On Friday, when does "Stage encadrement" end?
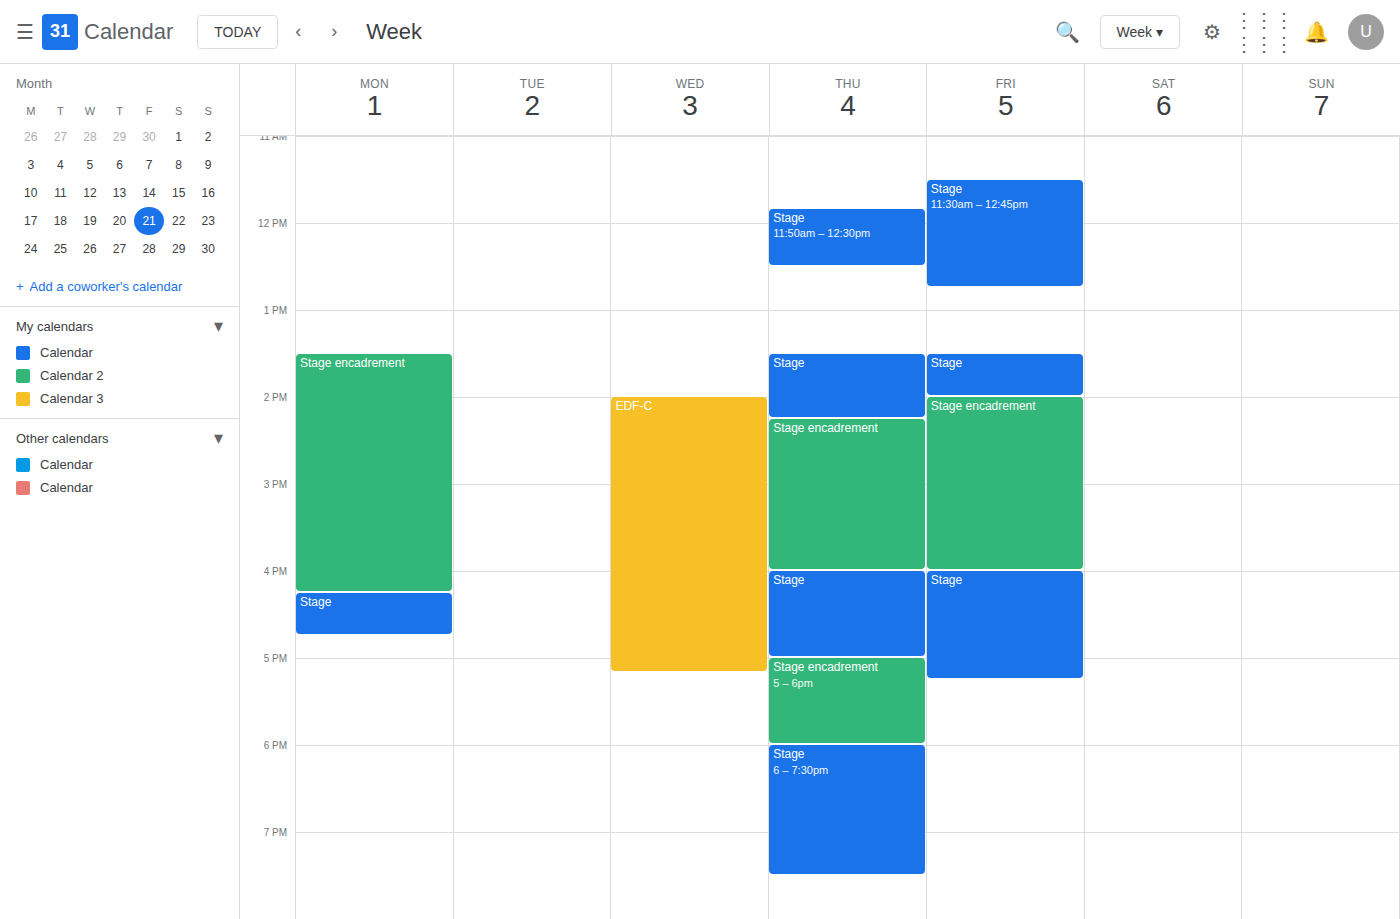
4:00 PM